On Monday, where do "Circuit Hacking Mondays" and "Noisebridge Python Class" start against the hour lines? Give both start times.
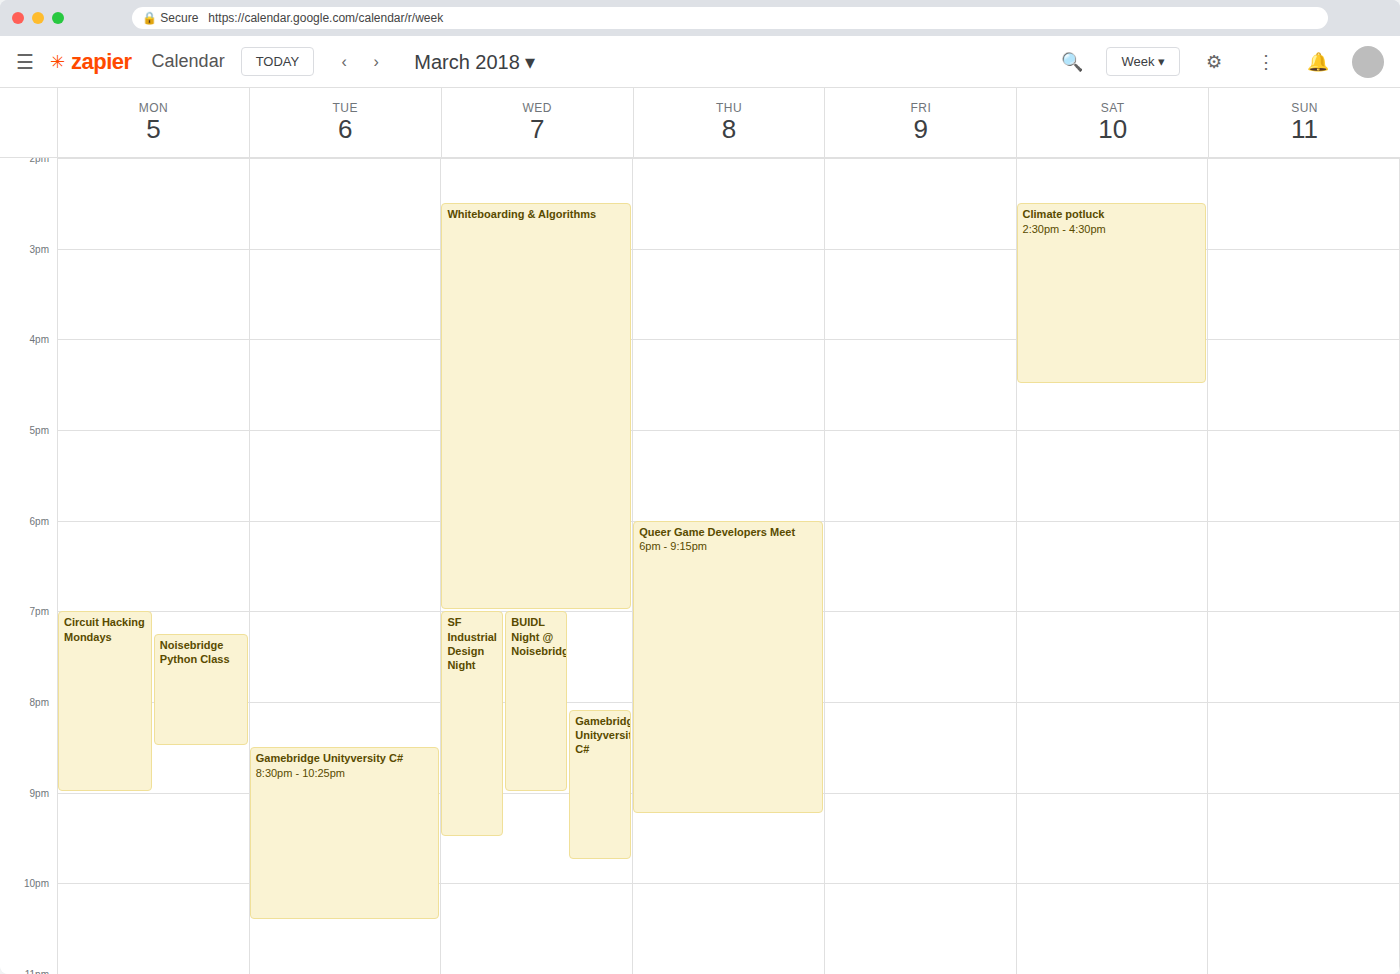
"Circuit Hacking Mondays": 7:00 PM, exactly on the 7 PM line. "Noisebridge Python Class": 7:15 PM, neither: a quarter of the way from the 7 PM line to the 8 PM line.